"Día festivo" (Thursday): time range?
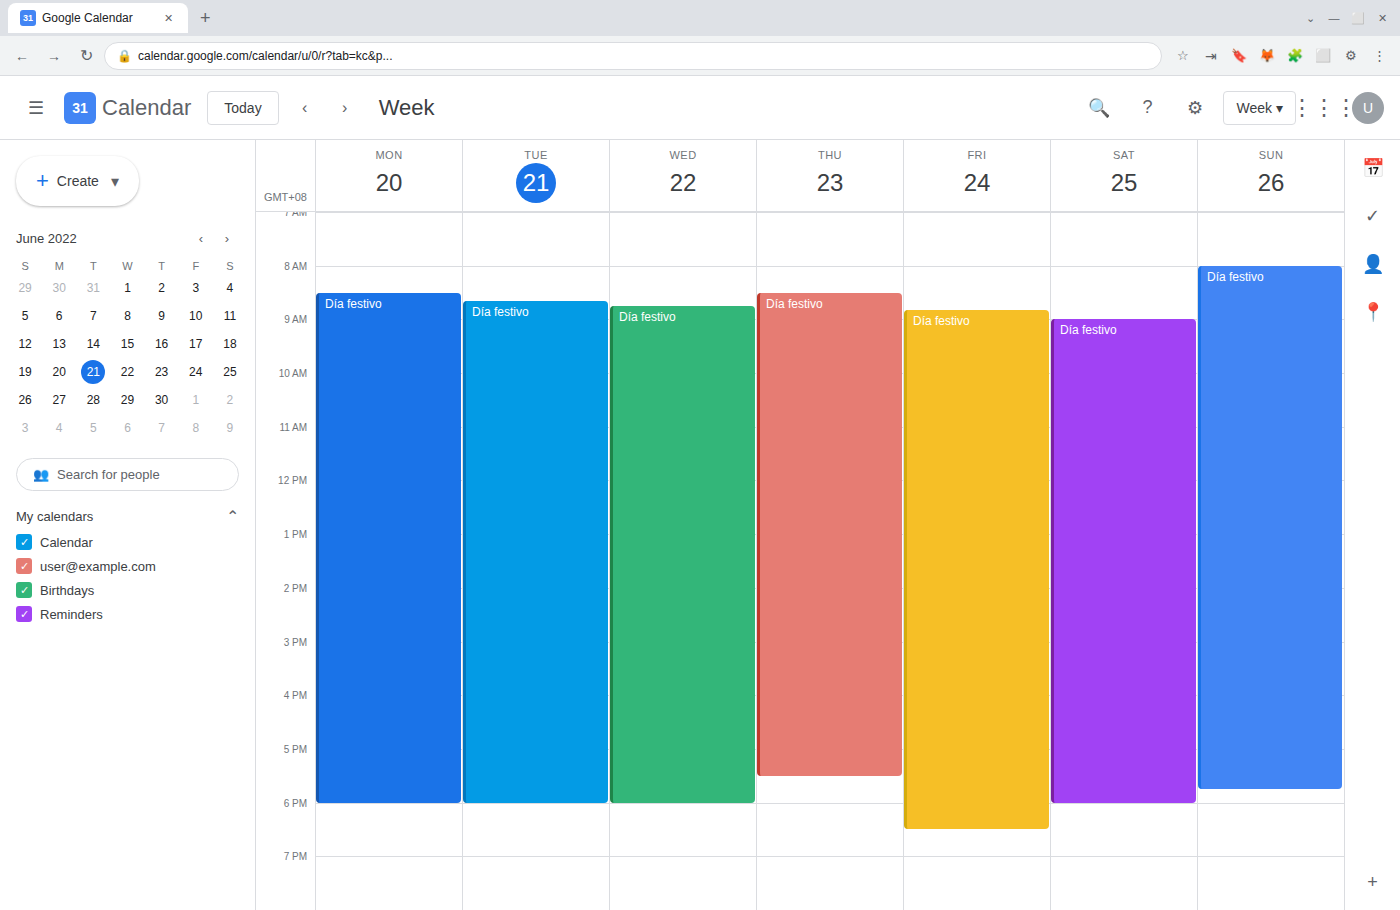
08:30 to 17:30